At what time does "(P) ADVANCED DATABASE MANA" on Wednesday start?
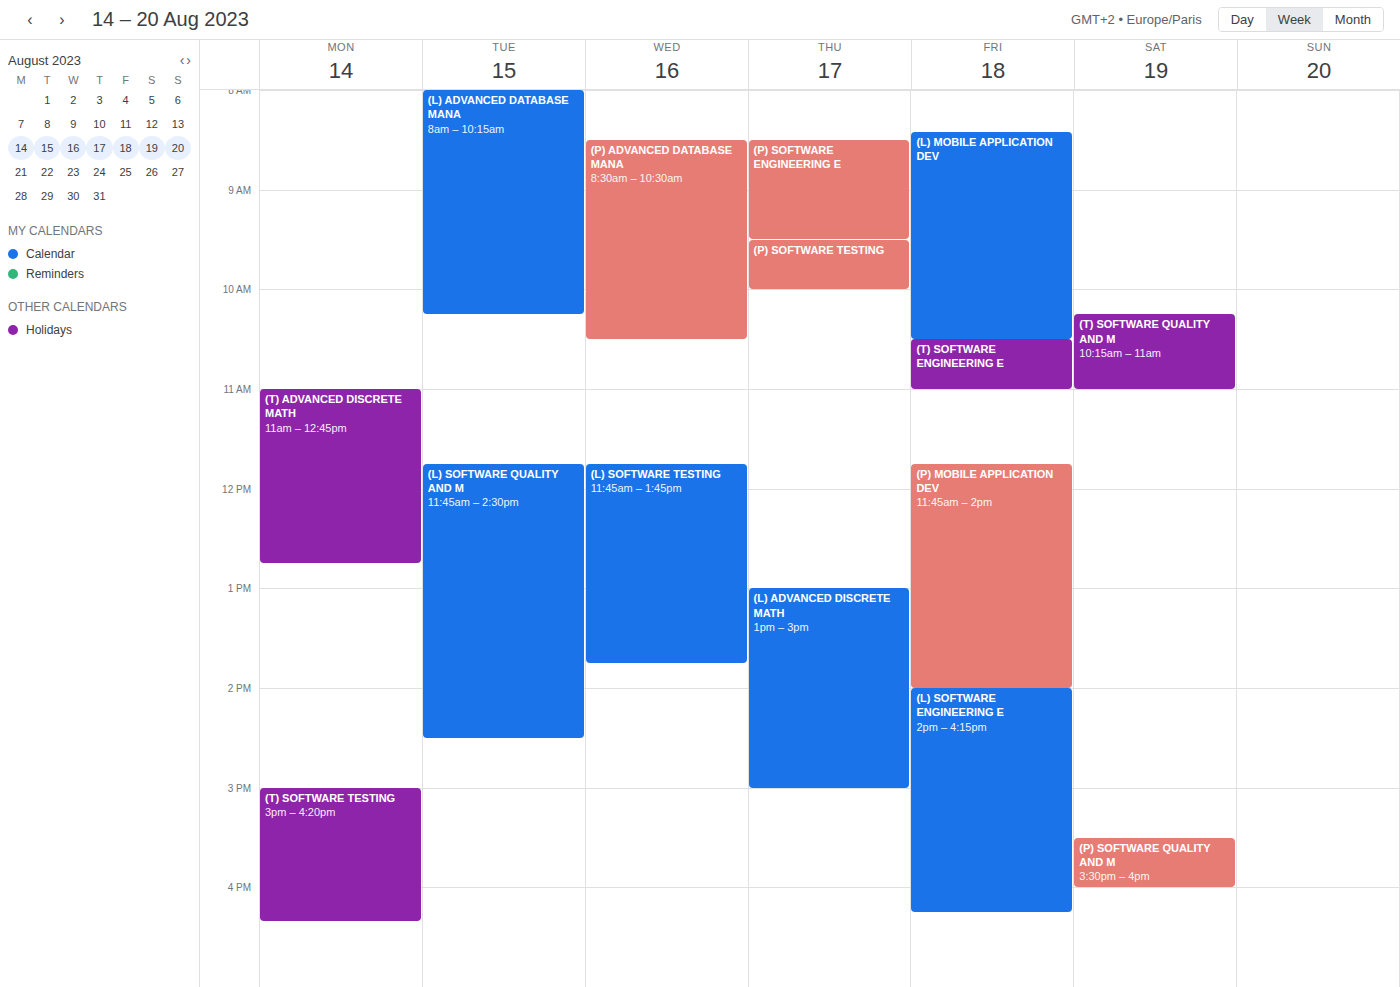
8:30 AM